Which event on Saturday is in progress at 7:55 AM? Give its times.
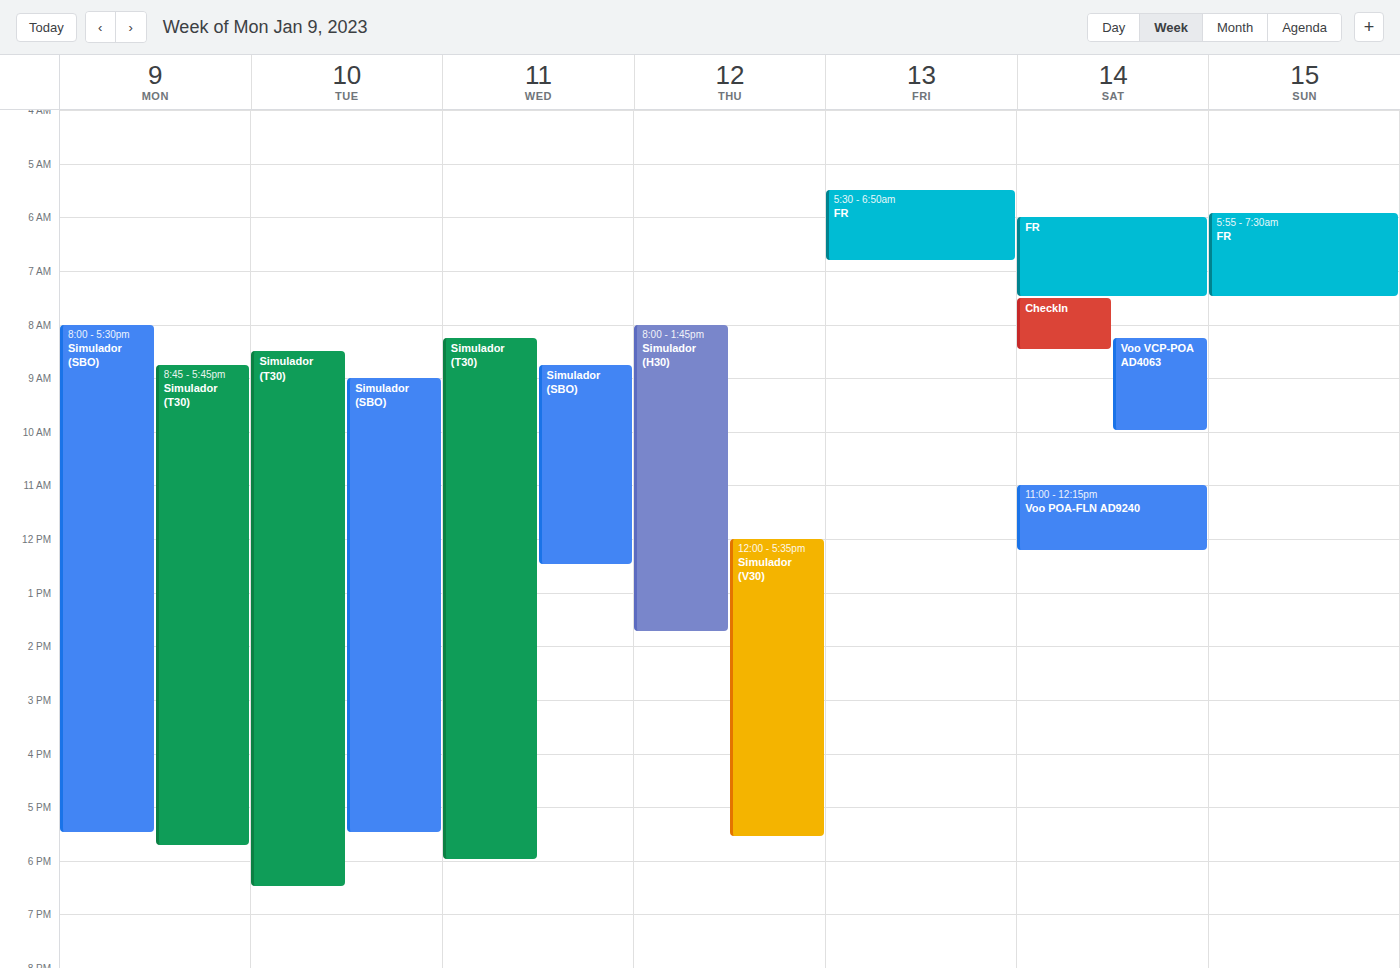
"CheckIn", 7:30 AM to 8:30 AM